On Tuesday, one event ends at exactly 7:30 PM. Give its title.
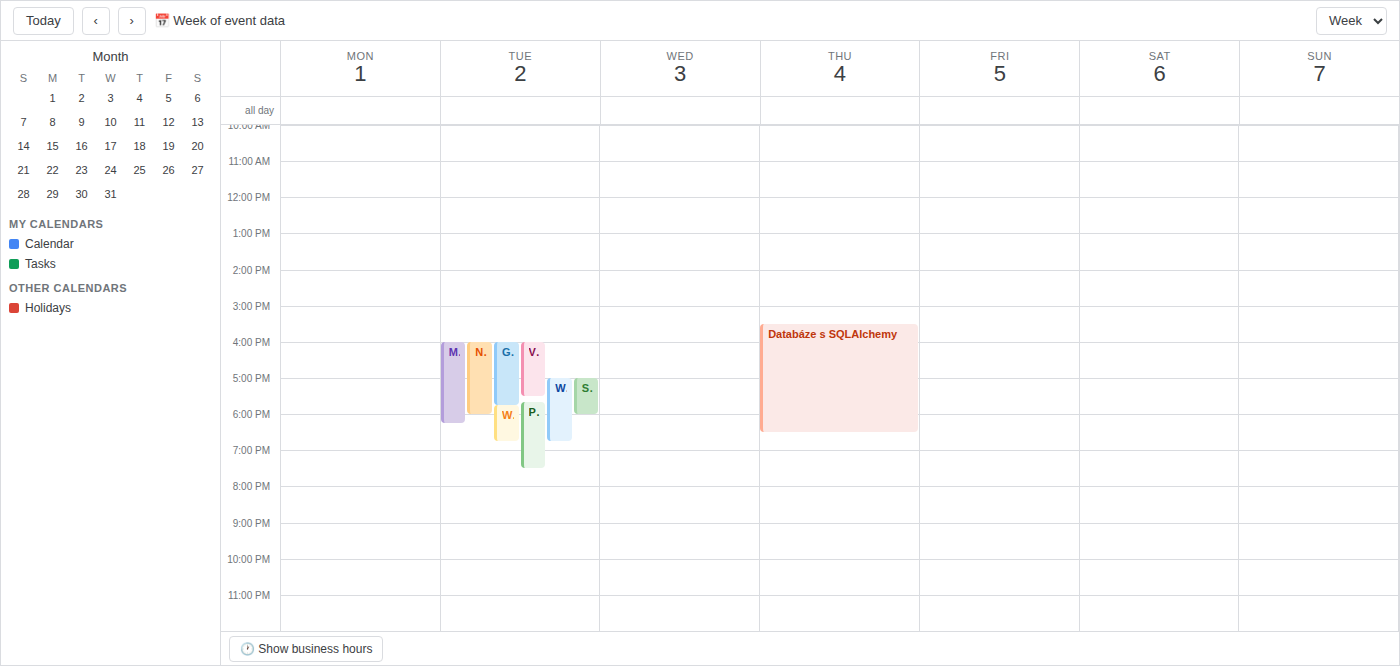
"Pandas"